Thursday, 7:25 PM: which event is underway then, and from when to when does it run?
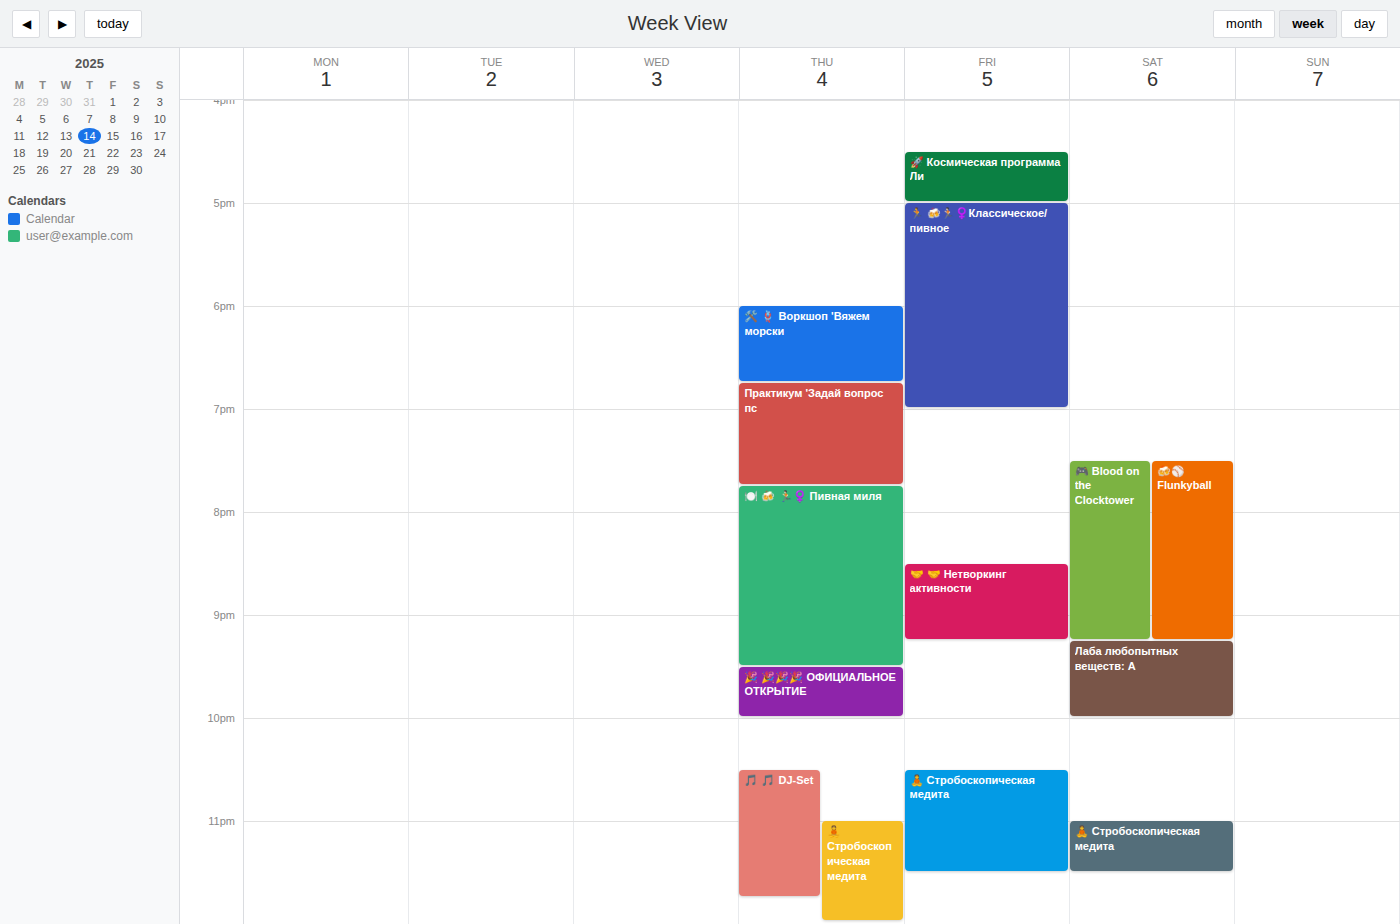
"Практикум 'Задай вопрос пс", 6:45 PM to 7:45 PM